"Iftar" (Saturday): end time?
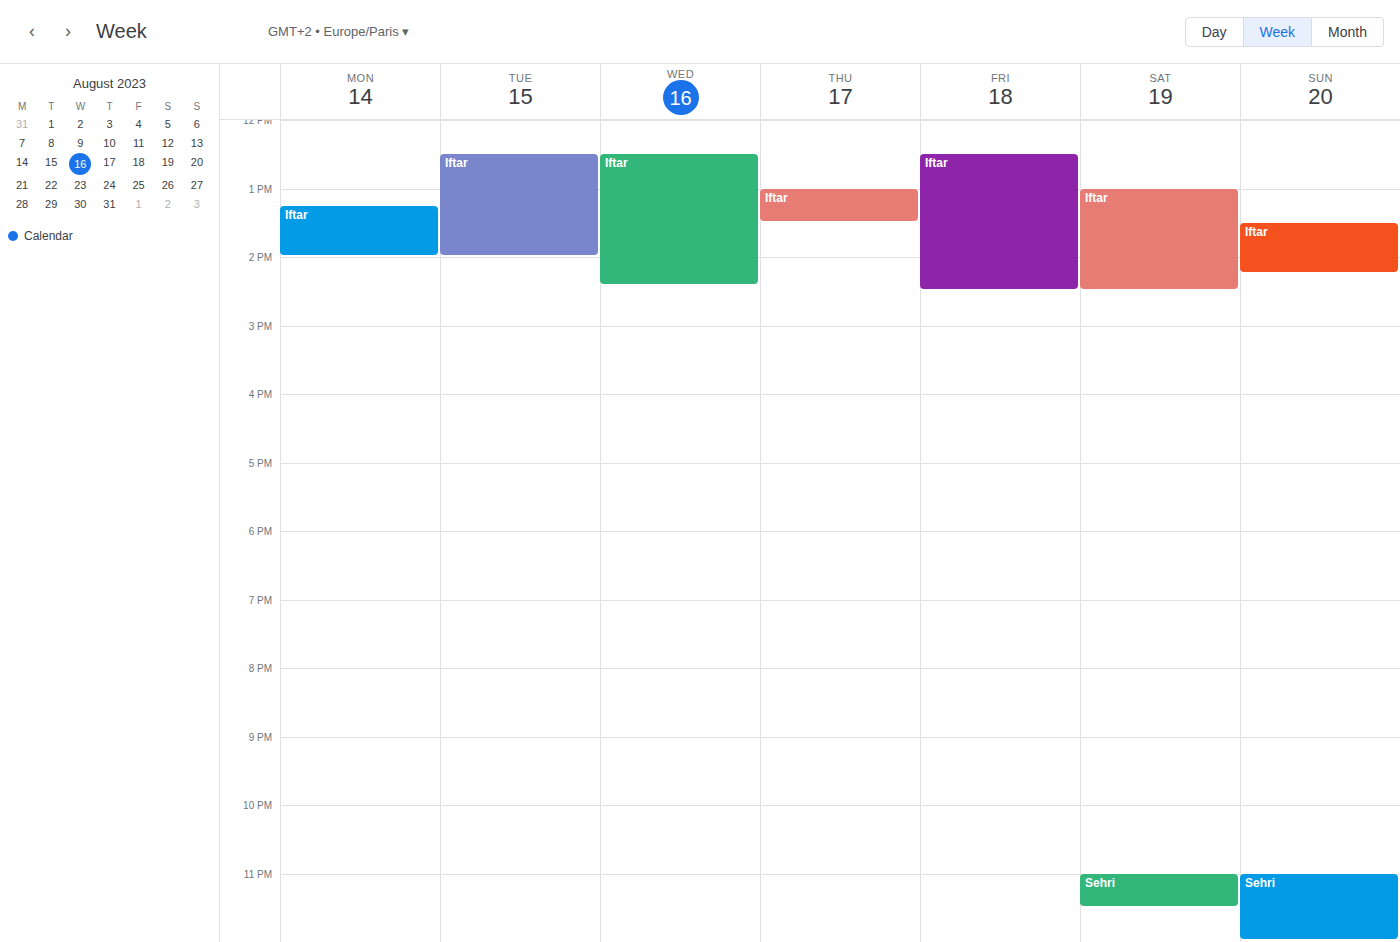
2:30 PM